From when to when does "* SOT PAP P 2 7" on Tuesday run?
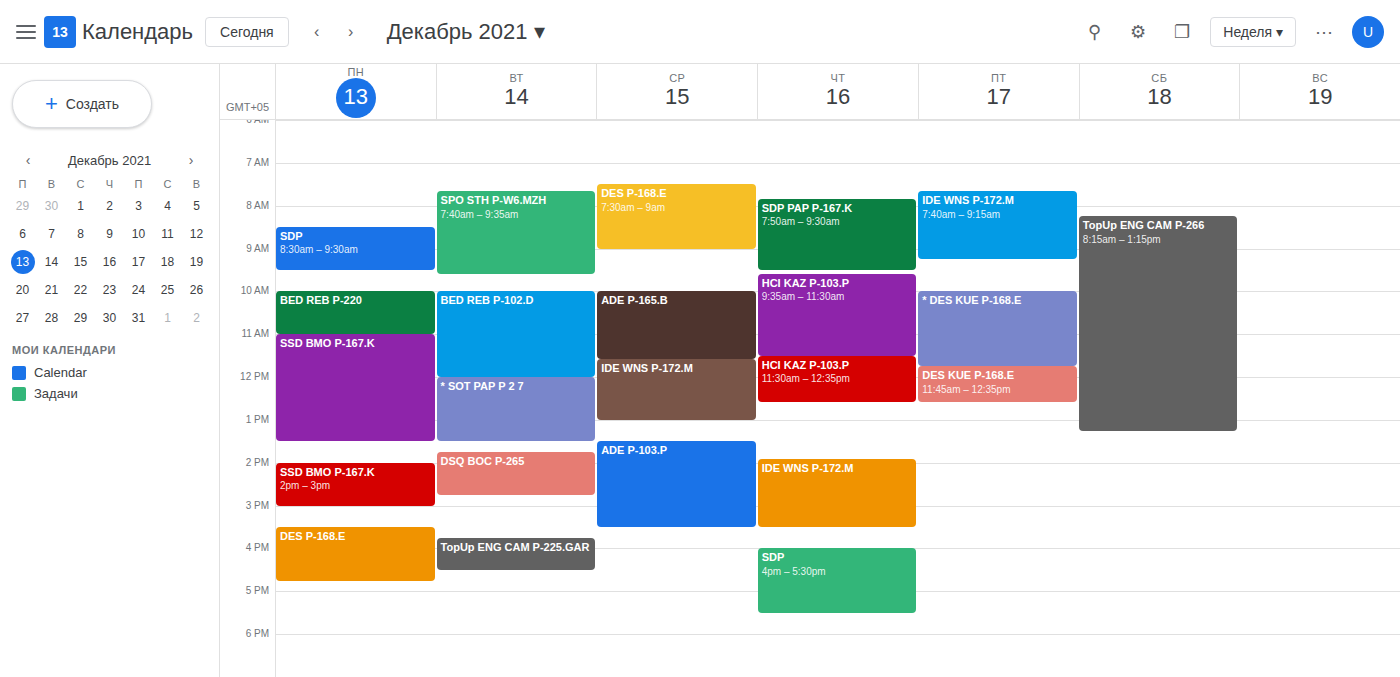
12:00 PM to 1:30 PM